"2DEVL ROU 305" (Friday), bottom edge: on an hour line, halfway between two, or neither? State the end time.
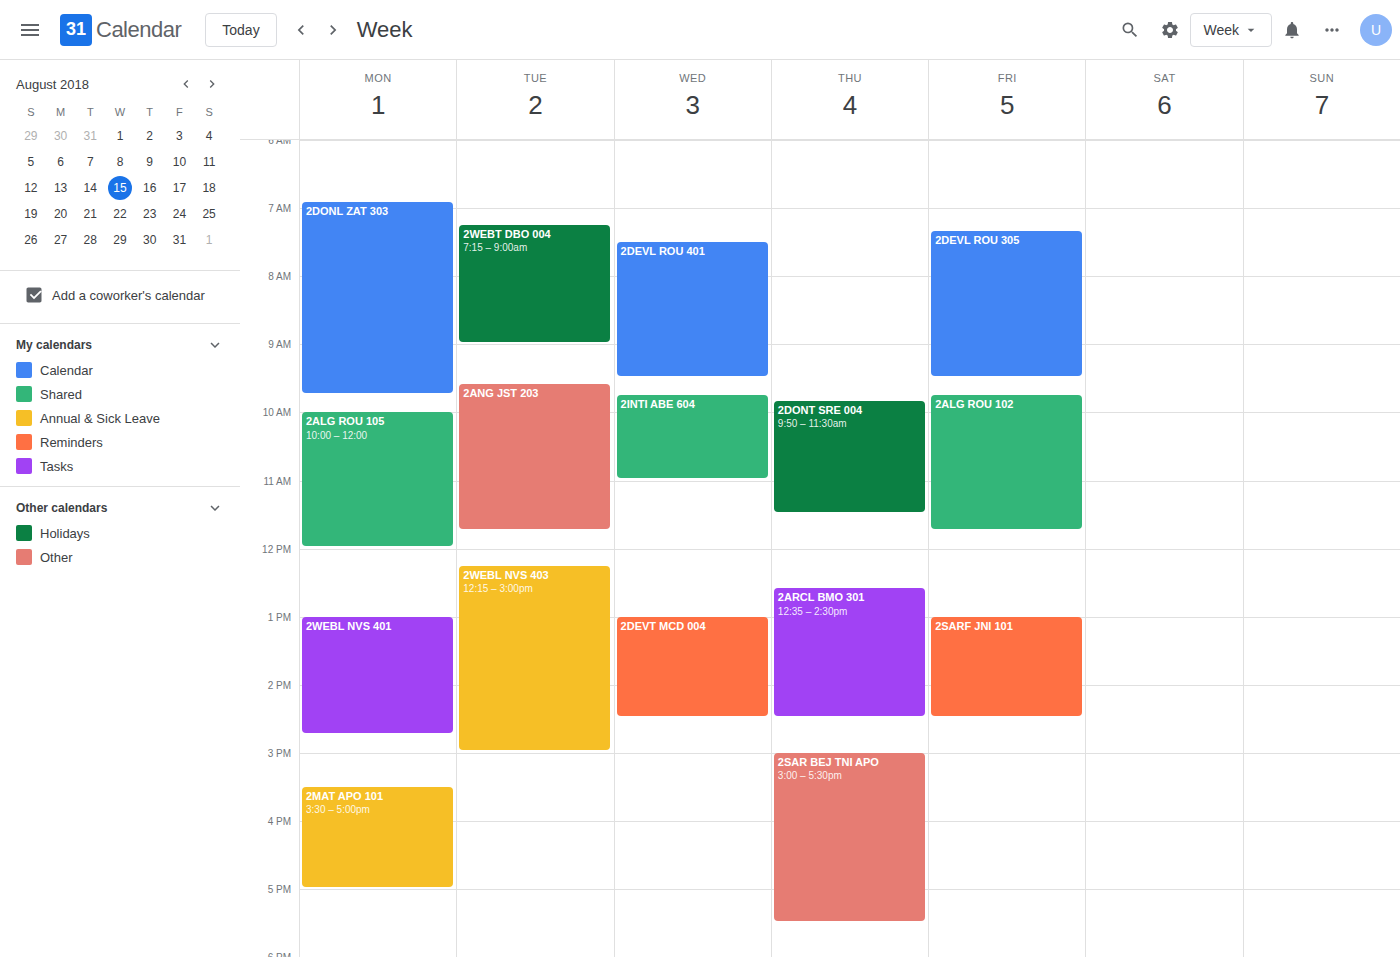
9:30 AM -- halfway between the 9 AM and 10 AM lines.